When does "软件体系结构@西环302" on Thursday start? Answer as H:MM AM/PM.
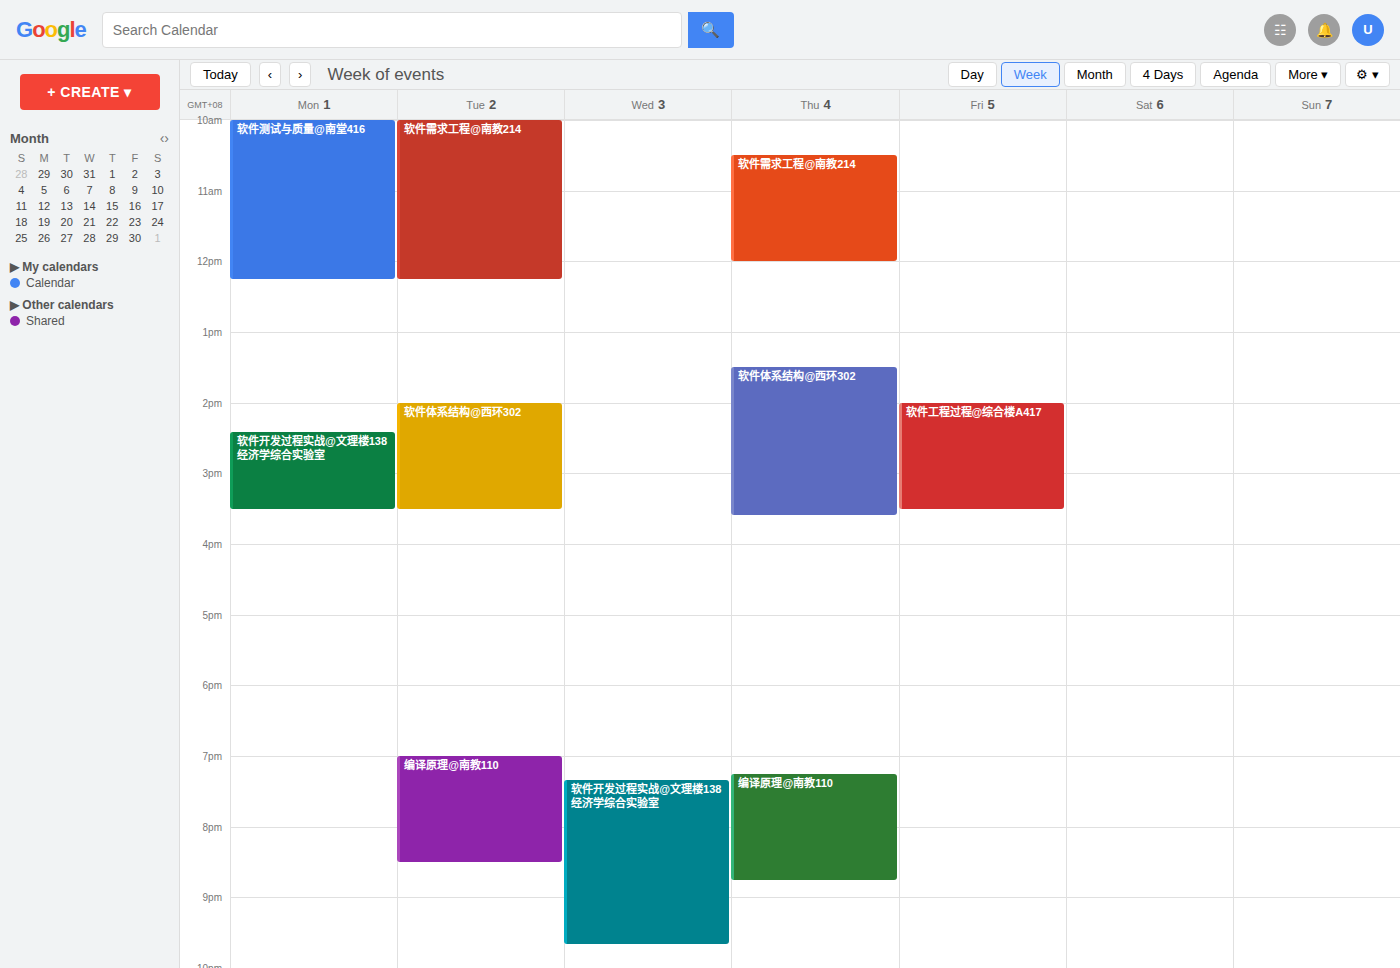
1:30 PM